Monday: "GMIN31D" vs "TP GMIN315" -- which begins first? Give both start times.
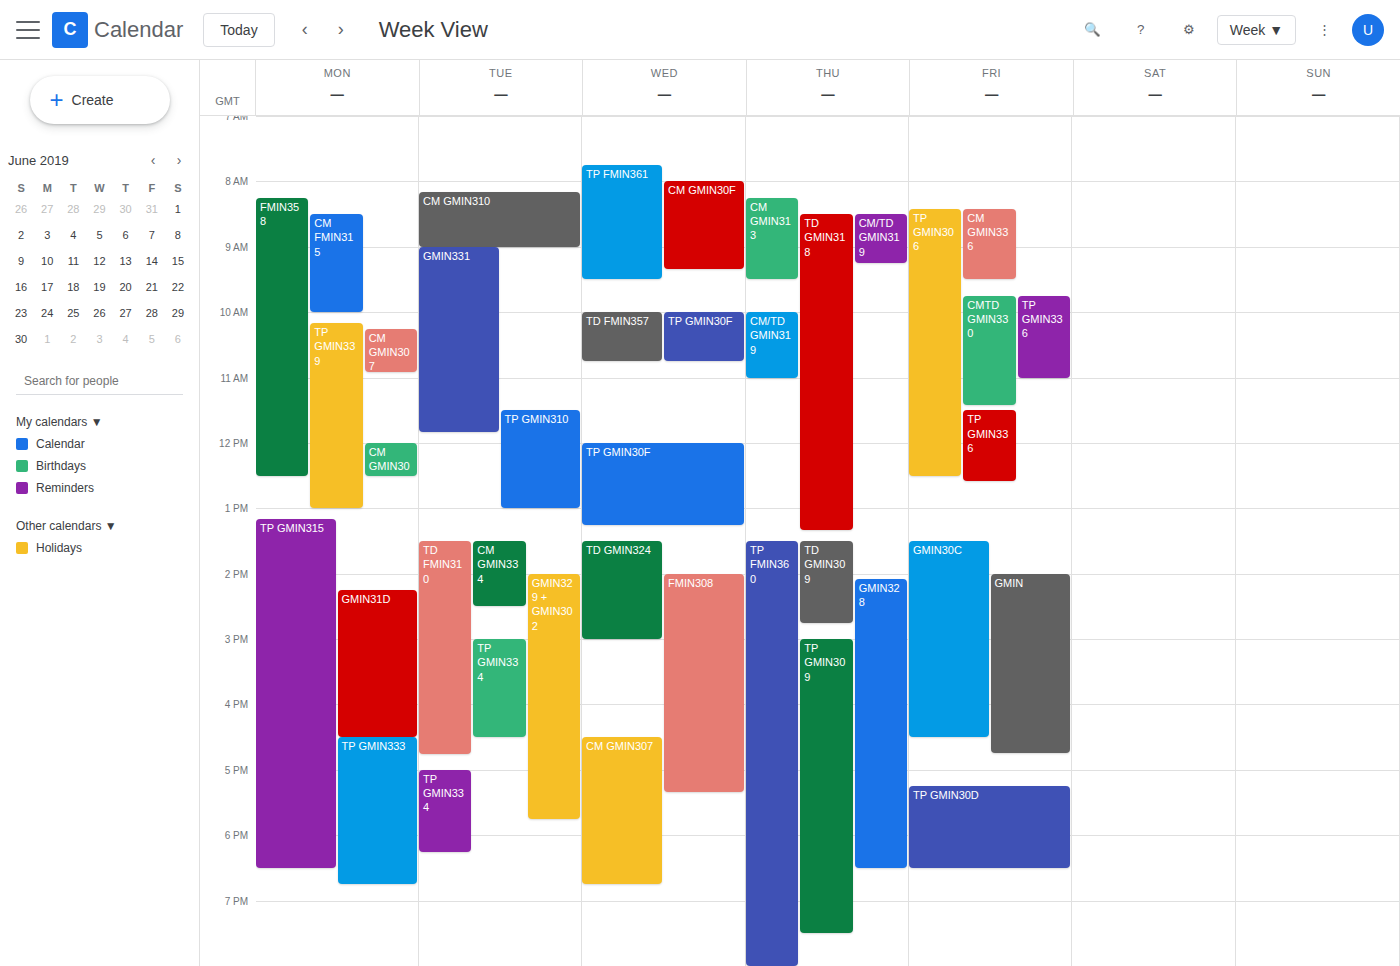
"TP GMIN315" 1:10 PM; "GMIN31D" 2:15 PM.